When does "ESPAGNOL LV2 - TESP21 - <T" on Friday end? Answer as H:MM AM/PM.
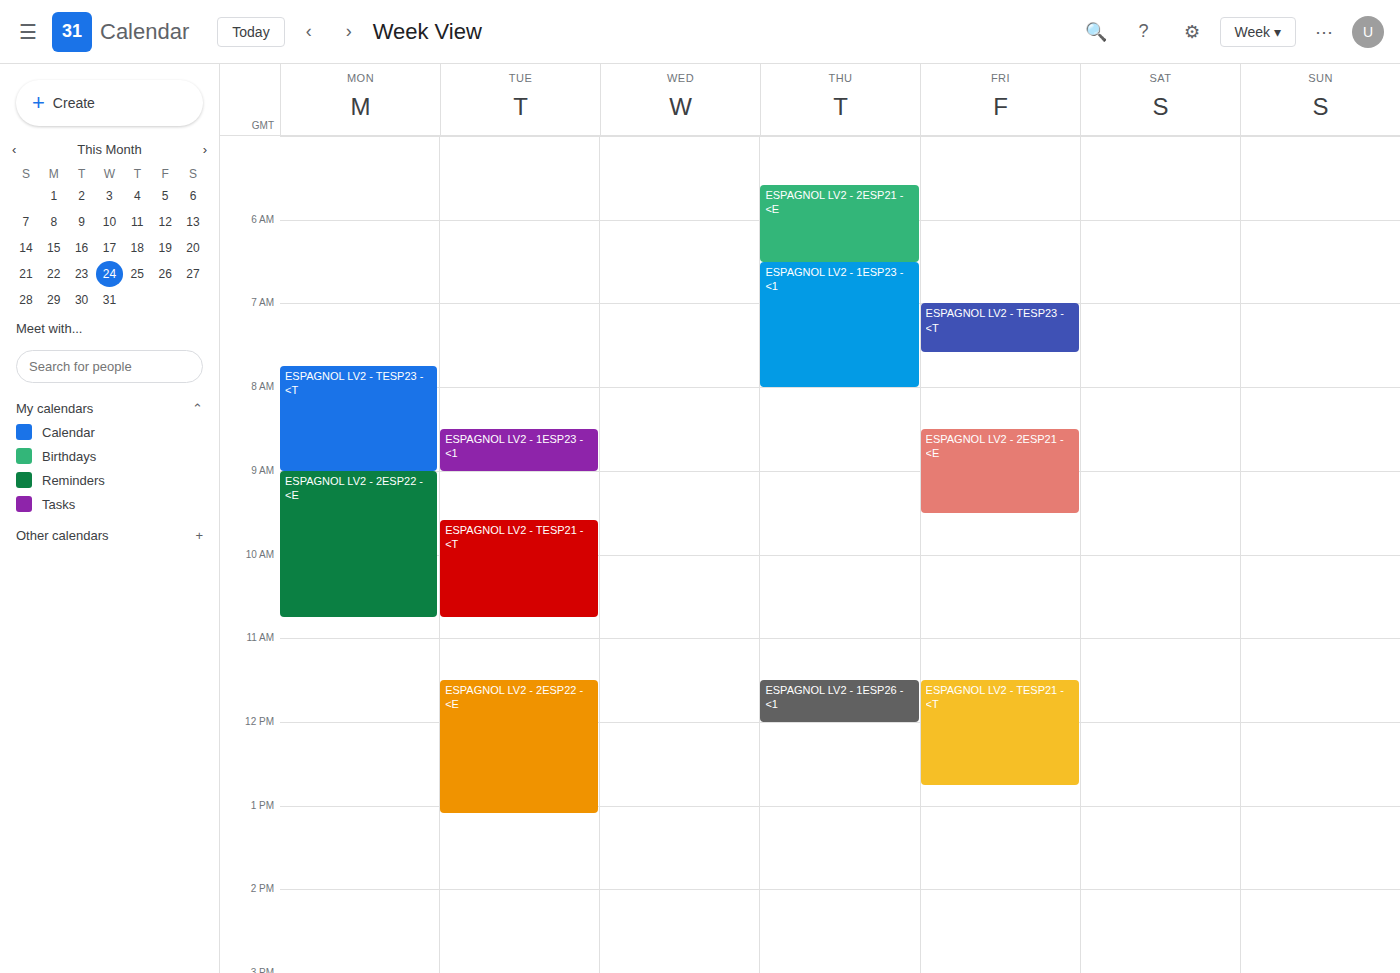
12:45 PM